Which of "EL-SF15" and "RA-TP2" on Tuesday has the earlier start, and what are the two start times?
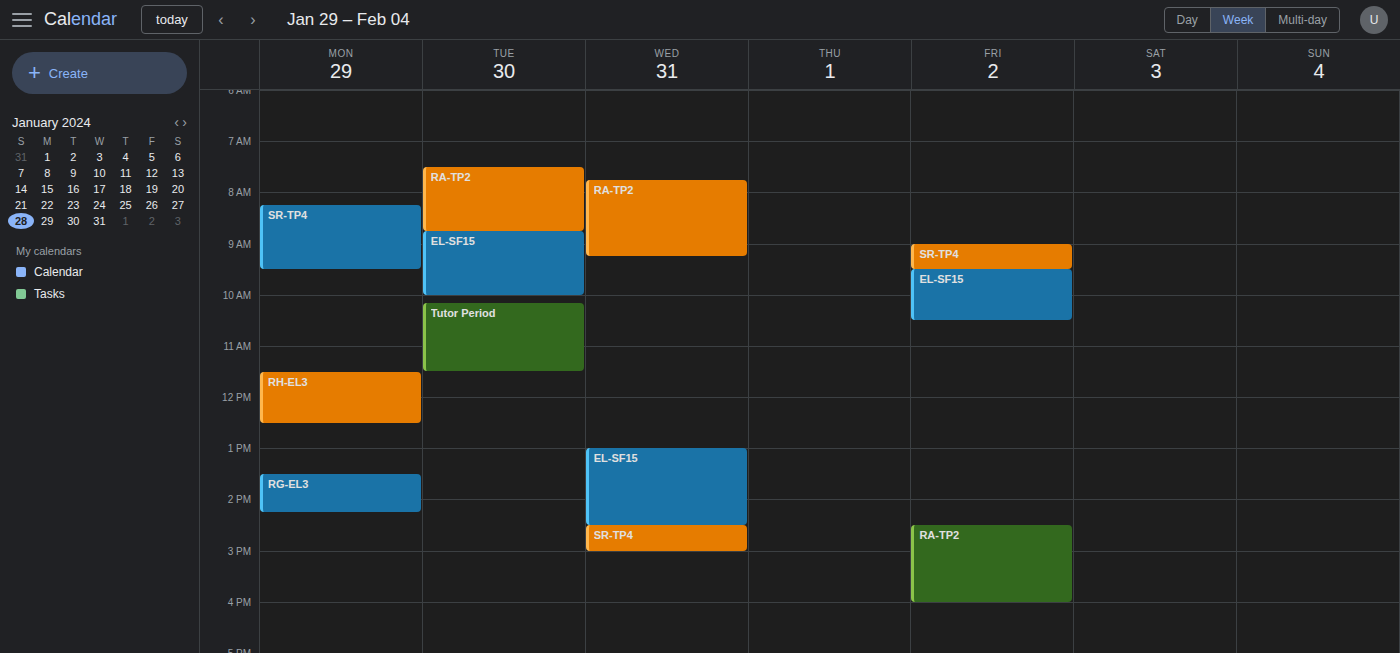
"RA-TP2" 7:30 AM; "EL-SF15" 8:45 AM.